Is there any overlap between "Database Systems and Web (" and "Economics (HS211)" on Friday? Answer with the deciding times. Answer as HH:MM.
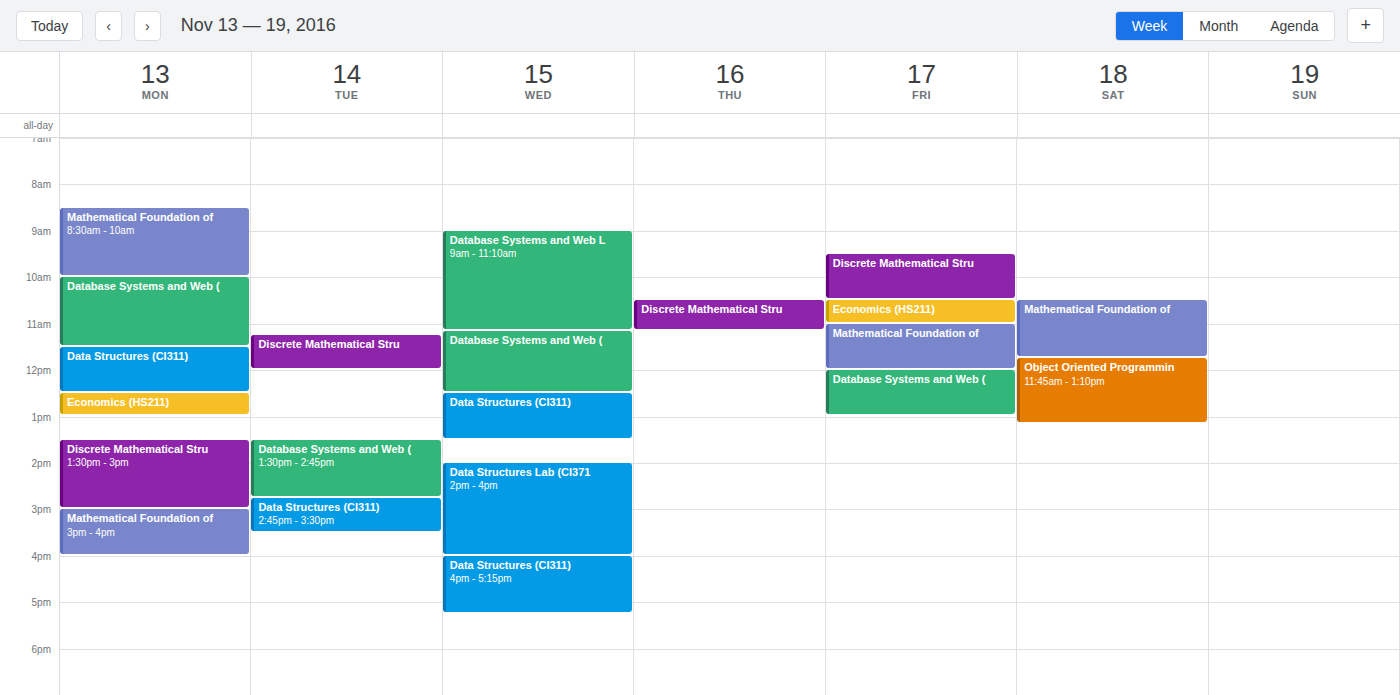
"Economics (HS211)" ends at 11:00 and "Database Systems and Web (" starts at 12:00 -- no overlap.